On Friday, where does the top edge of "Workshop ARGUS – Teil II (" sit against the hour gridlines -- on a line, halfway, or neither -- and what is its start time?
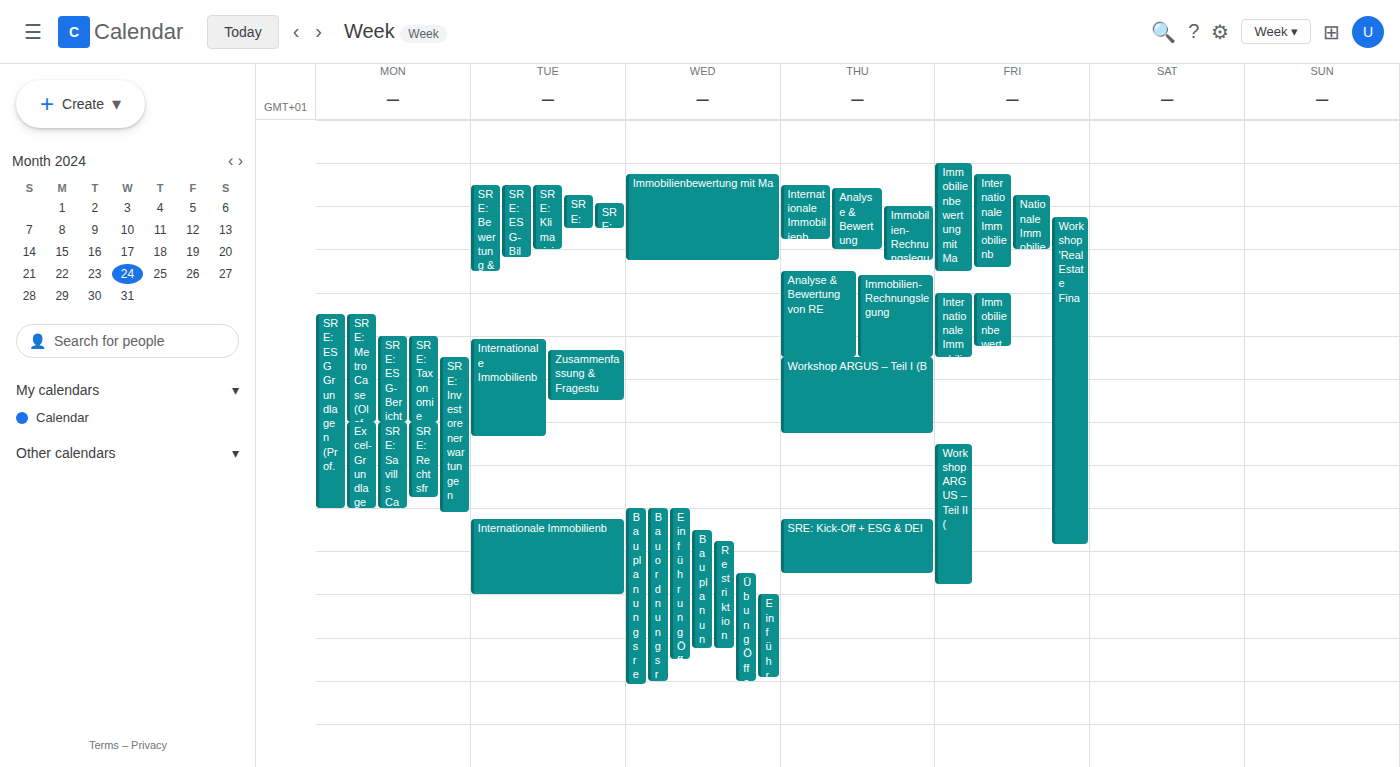
2:30 PM -- halfway between the 2 PM and 3 PM lines.